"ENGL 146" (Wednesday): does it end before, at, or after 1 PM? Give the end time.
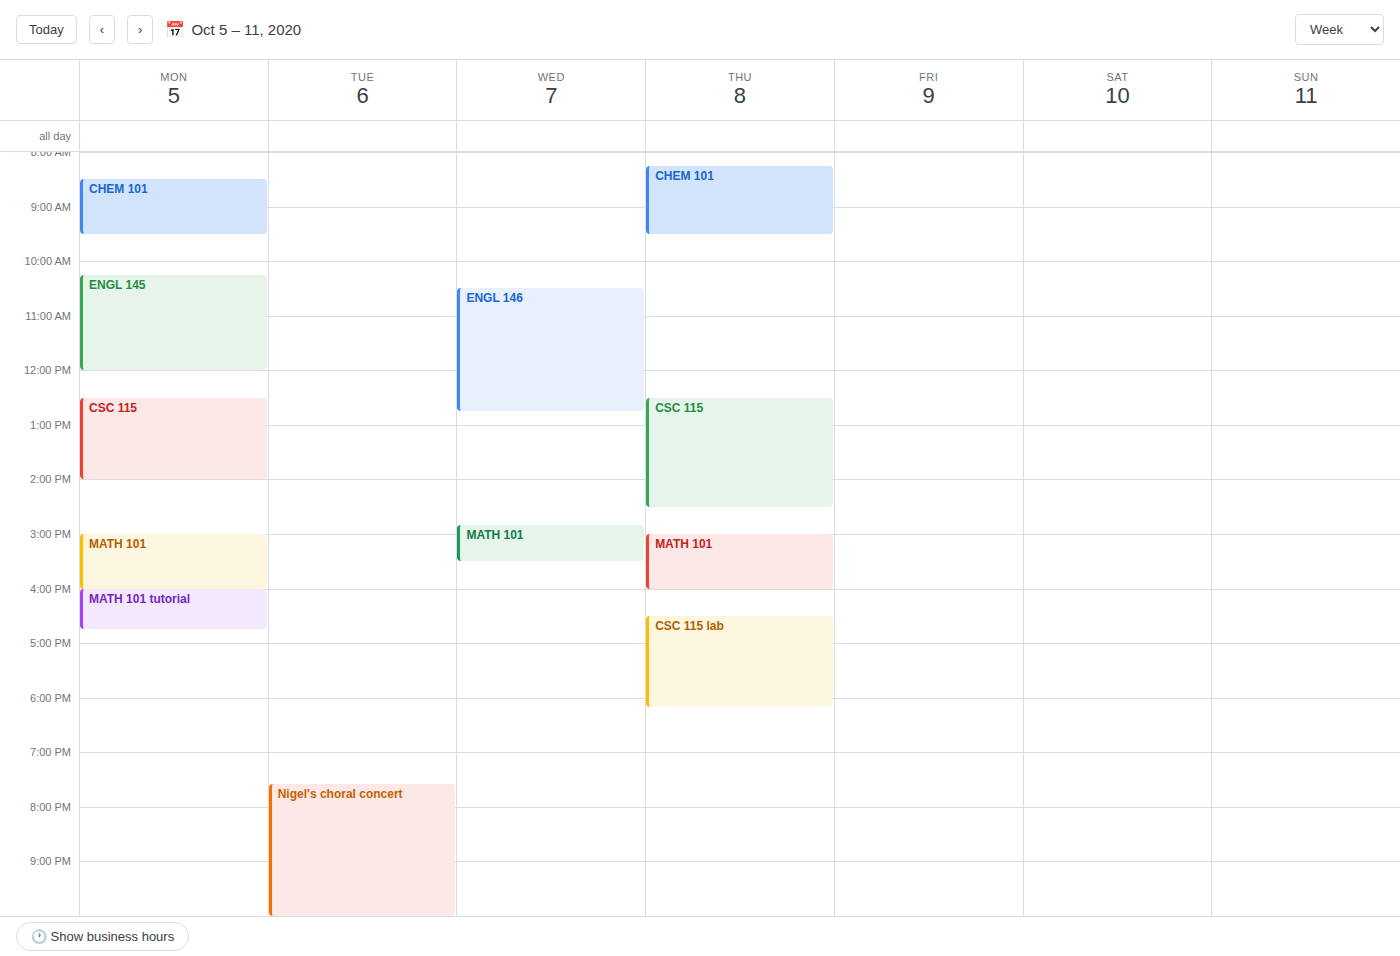
12:45 PM -- before 1 PM, 15 minutes above the 1 PM line.